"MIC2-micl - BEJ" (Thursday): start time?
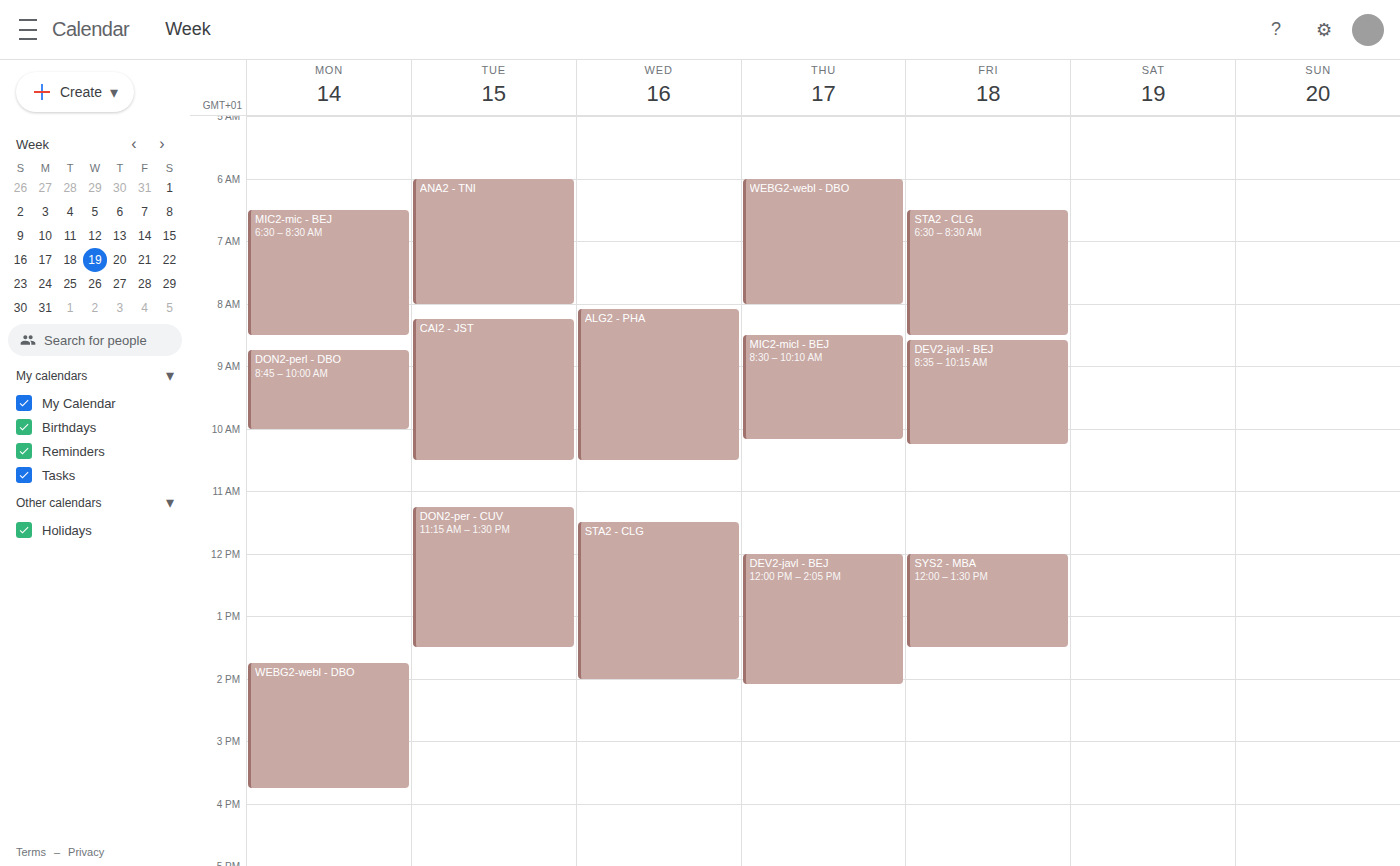
08:30